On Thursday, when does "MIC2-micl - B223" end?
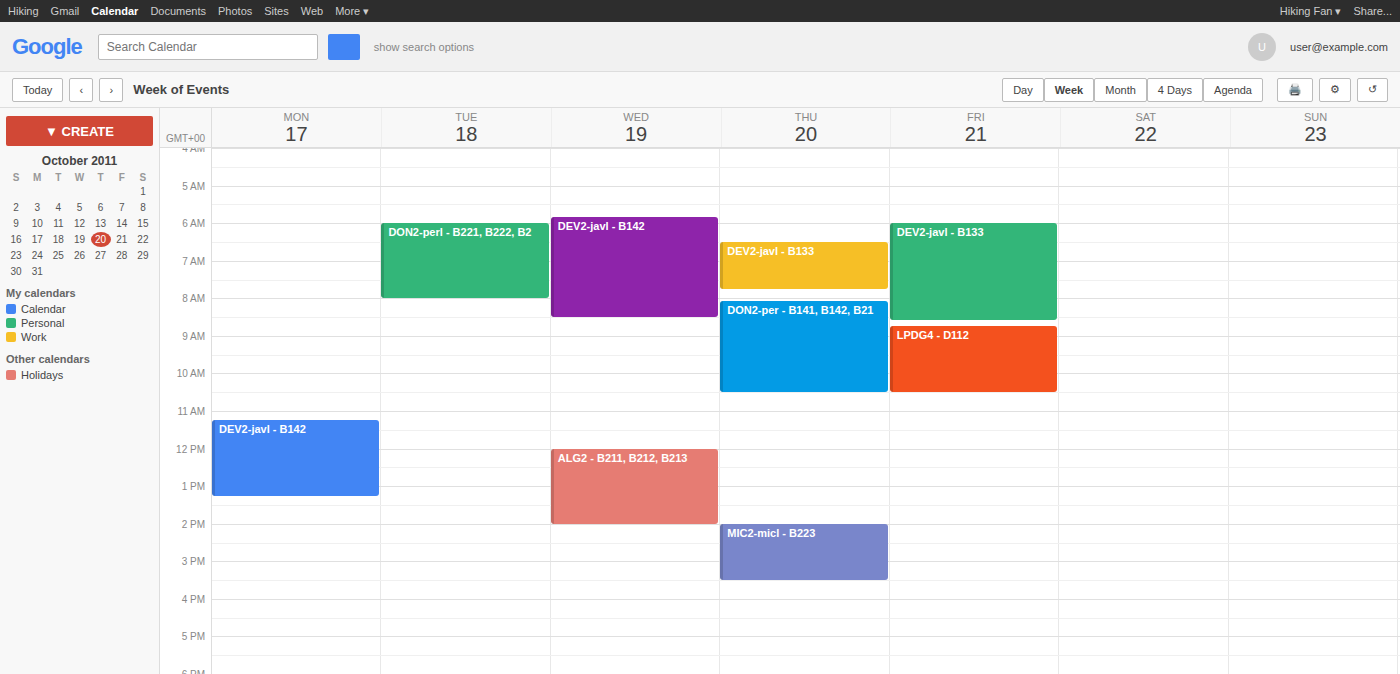
3:30 PM